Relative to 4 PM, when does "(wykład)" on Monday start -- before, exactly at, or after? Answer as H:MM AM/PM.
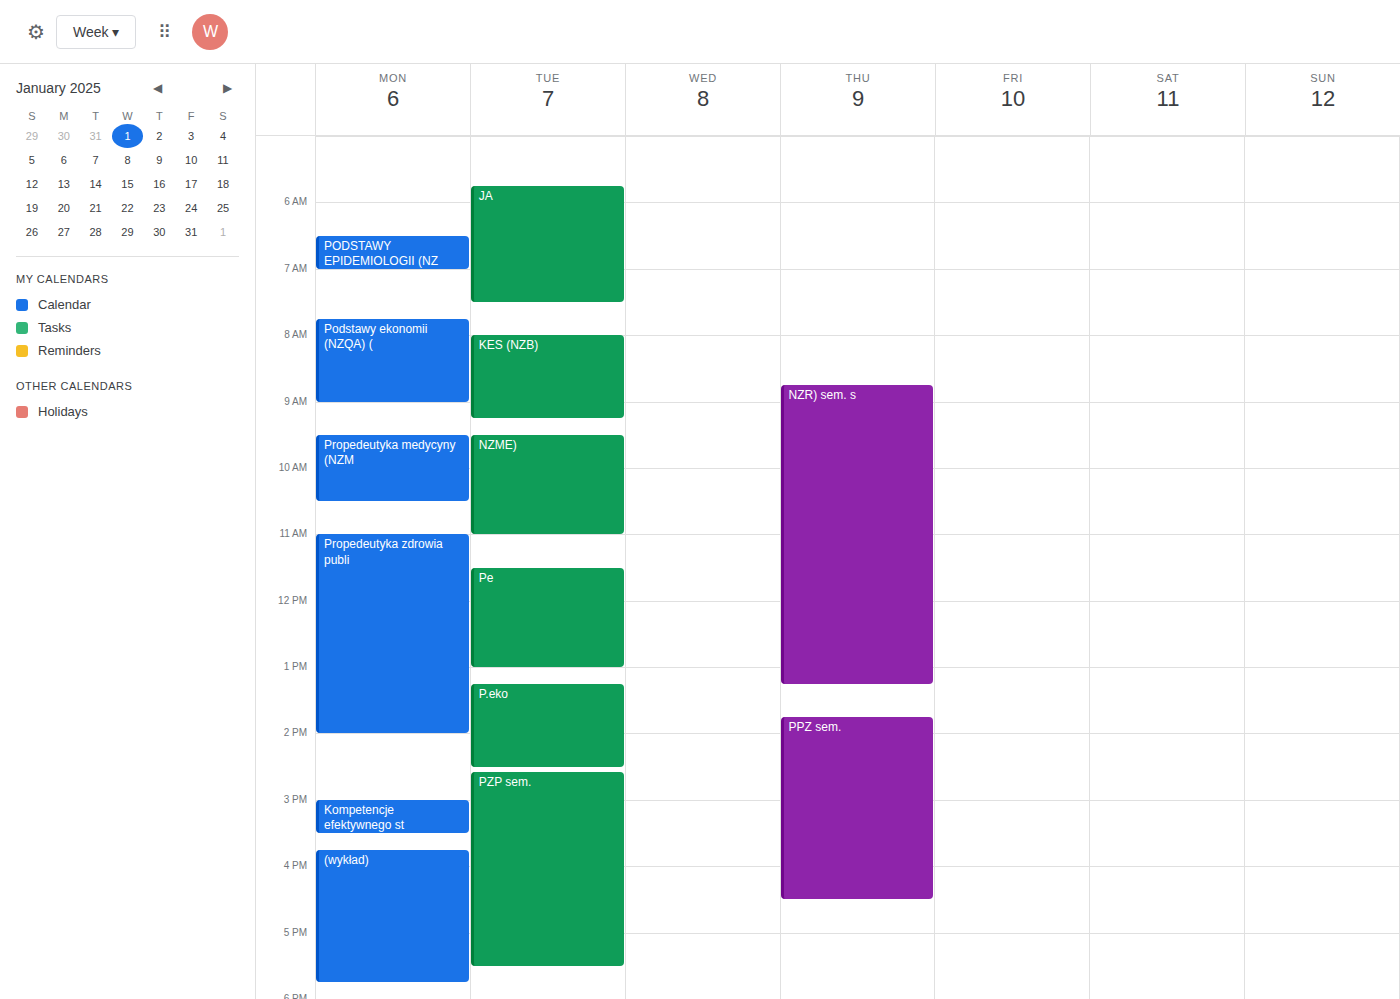
3:45 PM -- before 4 PM, 15 minutes above the 4 PM line.